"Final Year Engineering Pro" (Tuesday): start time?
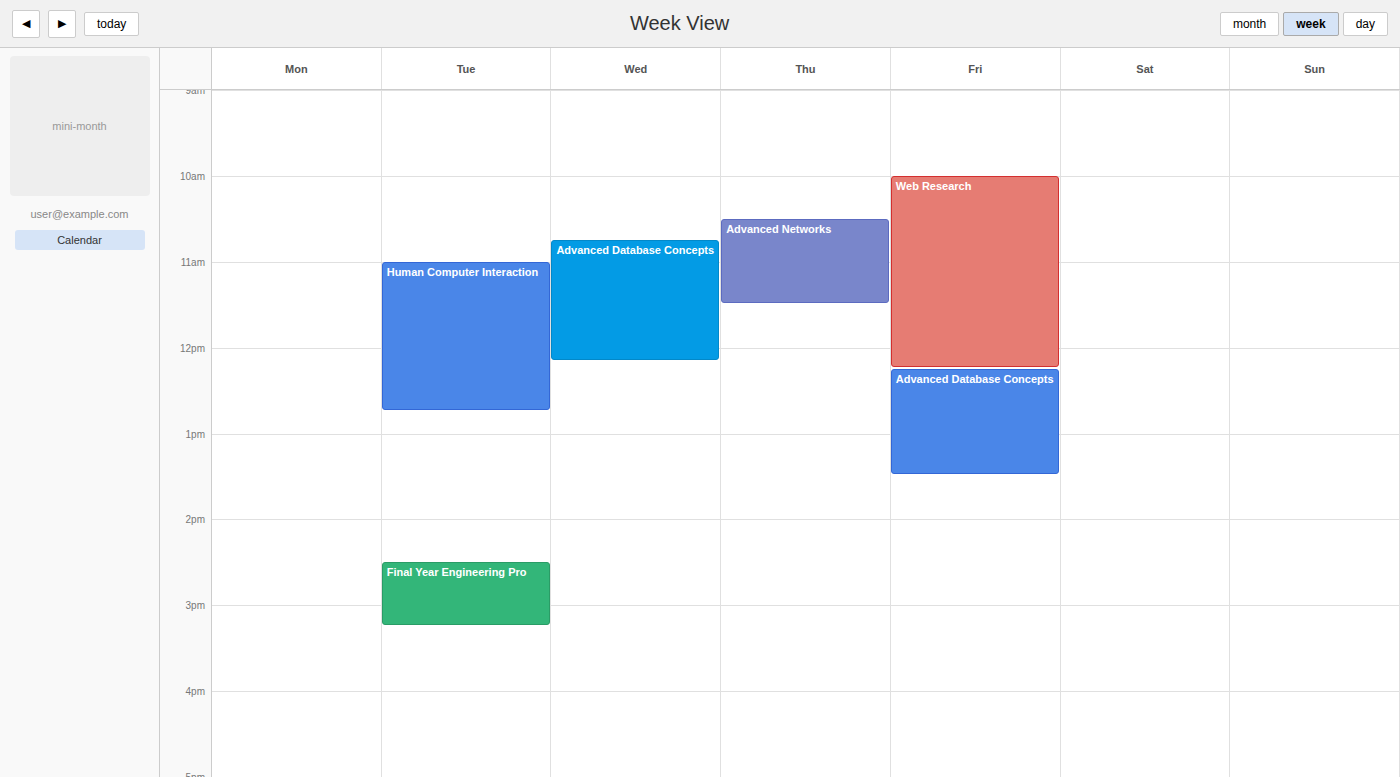
2:30 PM